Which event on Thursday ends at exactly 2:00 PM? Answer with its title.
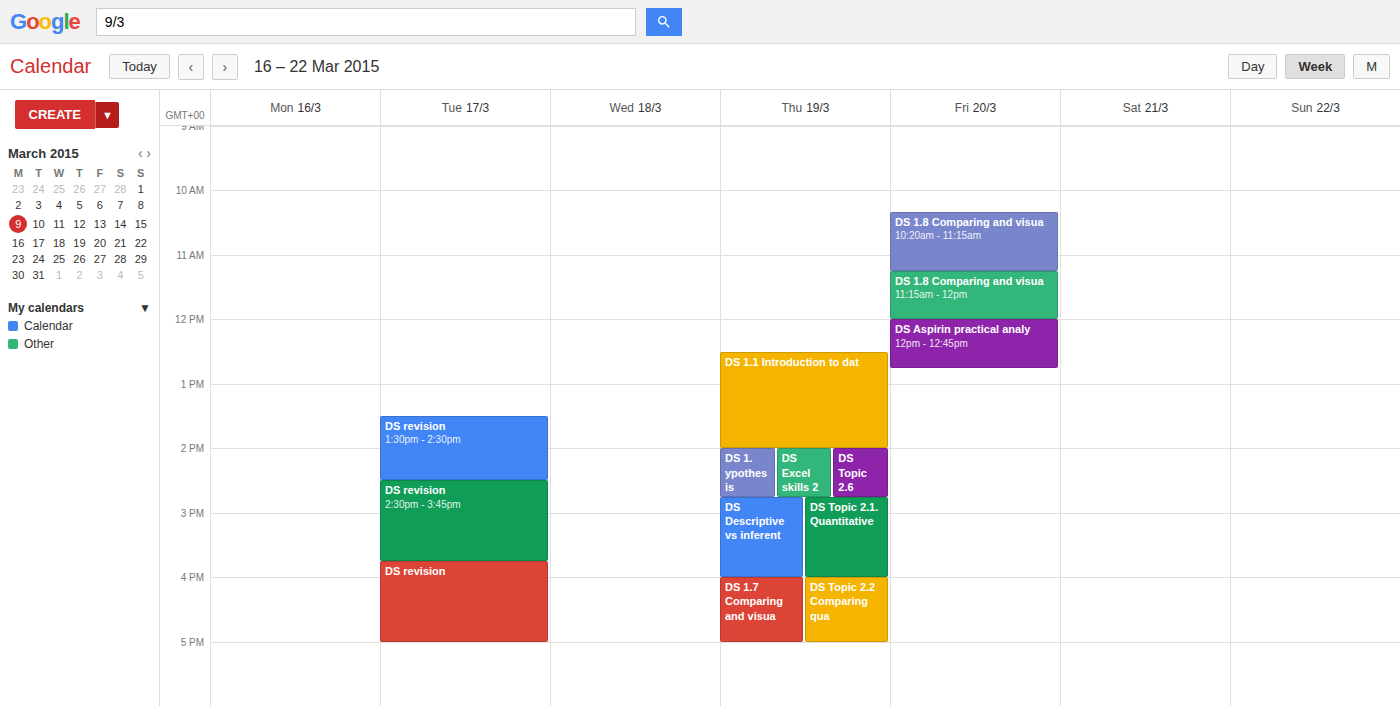
"DS 1.1 Introduction to dat"